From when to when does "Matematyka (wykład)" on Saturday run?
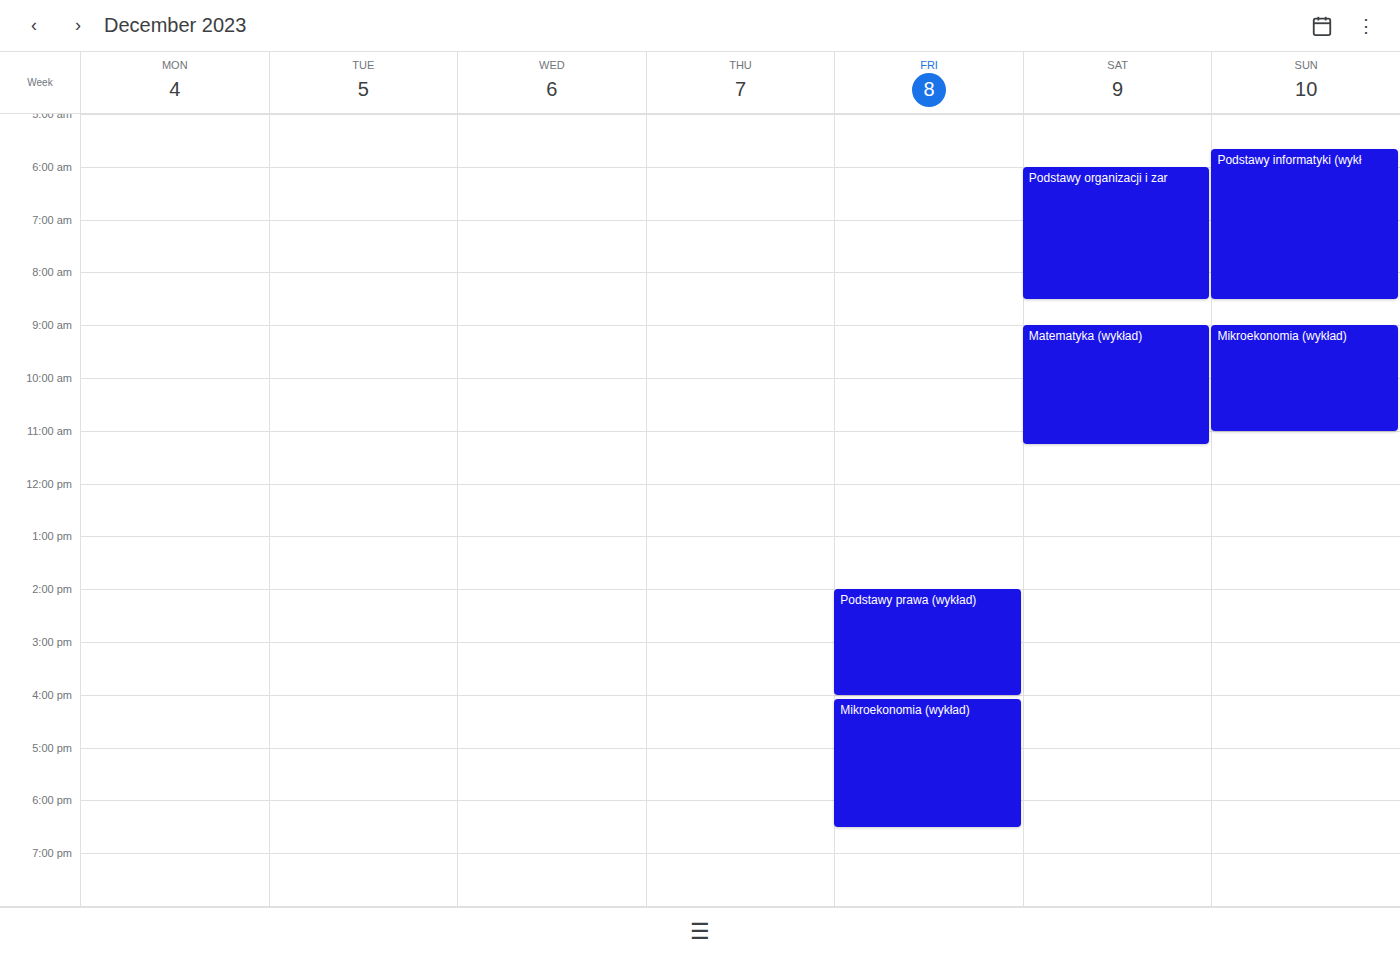
9:00 AM to 11:15 AM